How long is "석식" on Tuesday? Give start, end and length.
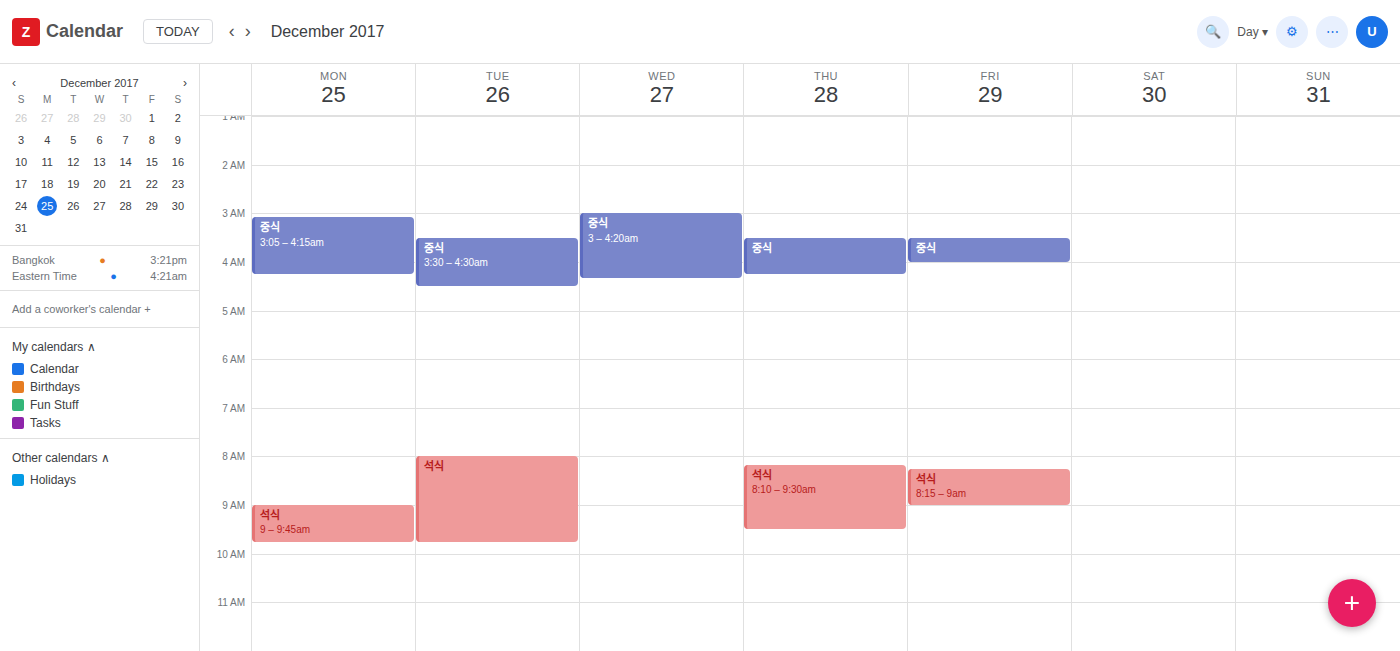
08:00 to 09:45, 1 hour 45 minutes